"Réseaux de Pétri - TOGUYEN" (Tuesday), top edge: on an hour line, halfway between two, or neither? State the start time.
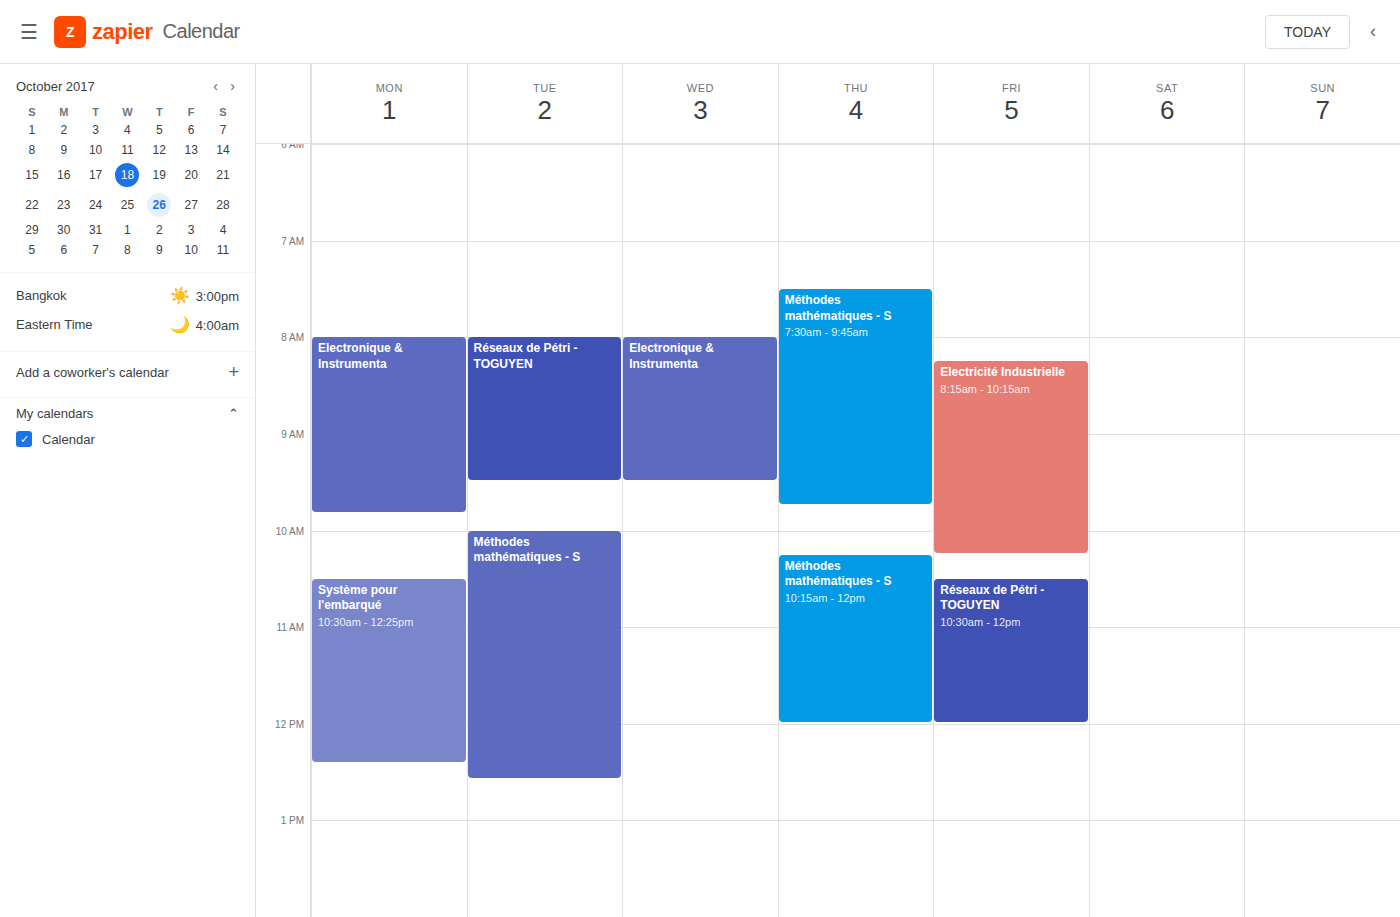
8:00 AM -- exactly on the 8 AM line.